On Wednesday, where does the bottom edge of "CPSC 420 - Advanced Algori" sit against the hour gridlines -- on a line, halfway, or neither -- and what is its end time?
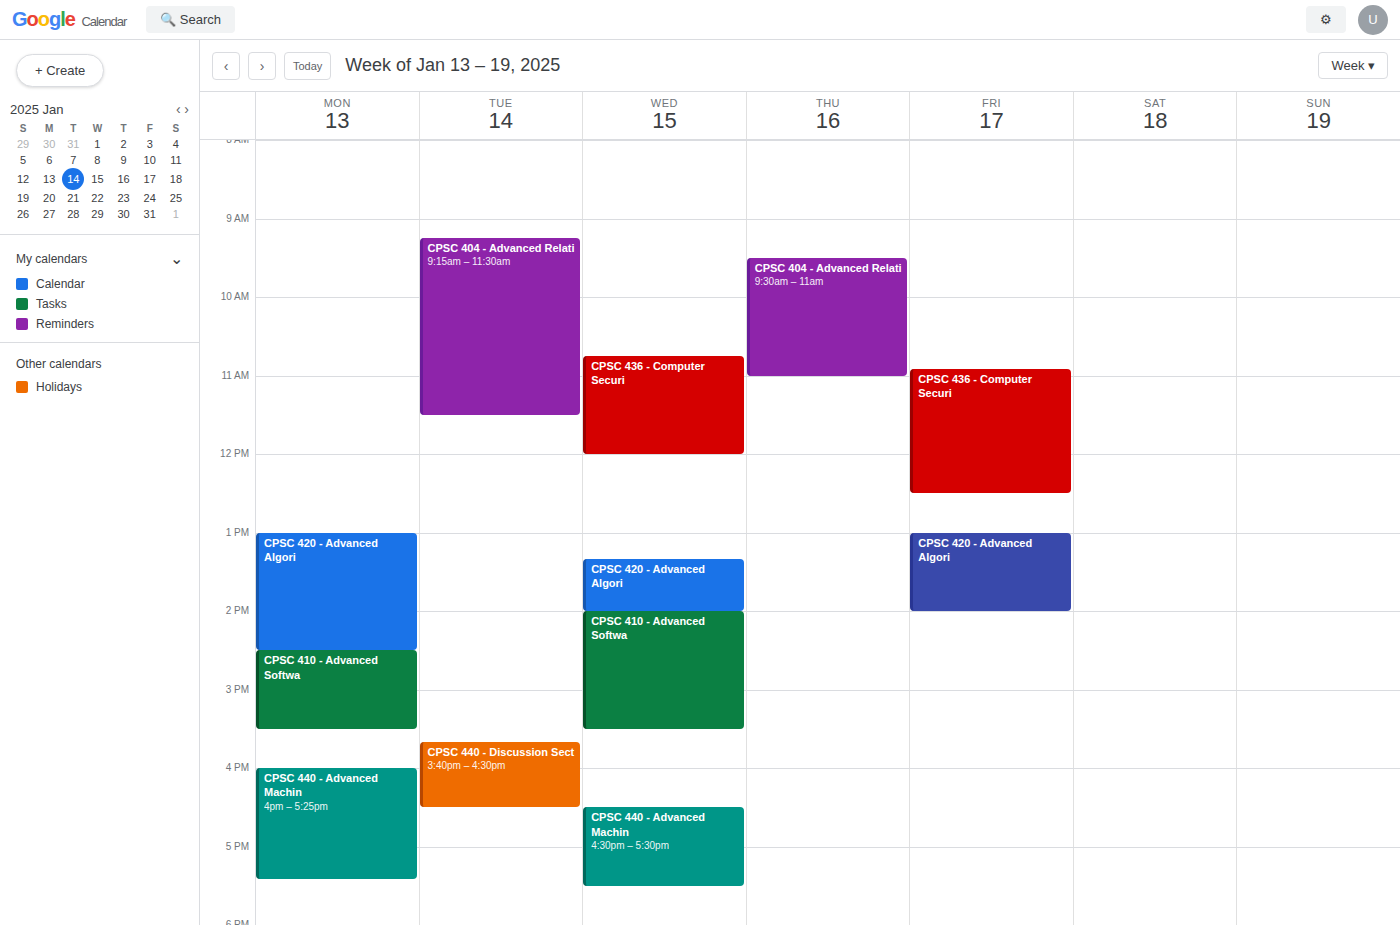
14:00 -- exactly on the 14:00 line.